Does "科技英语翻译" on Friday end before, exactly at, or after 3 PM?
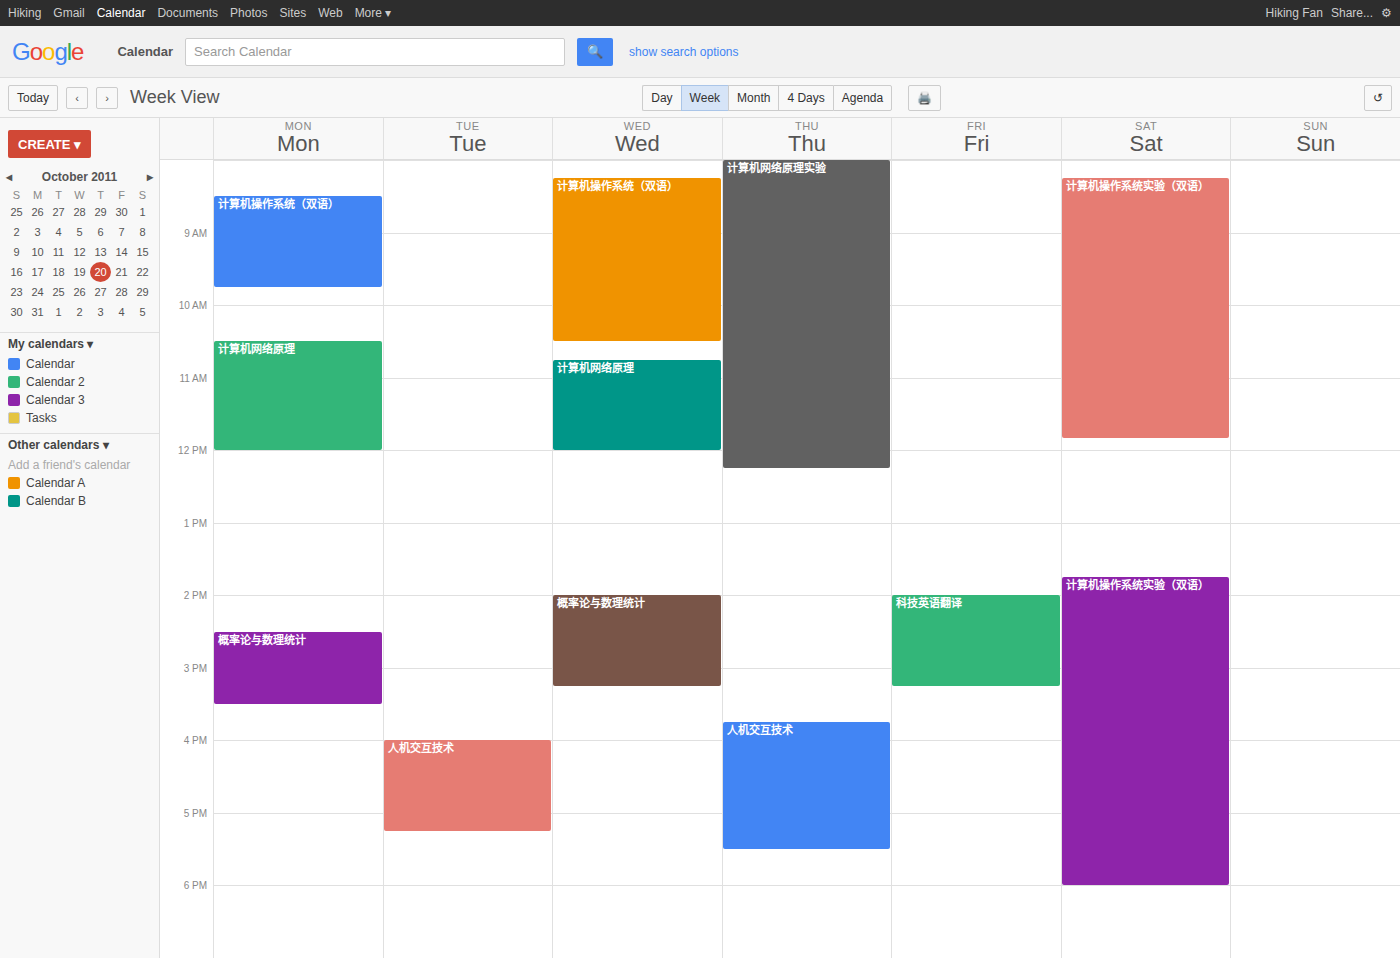
3:15 PM -- after 3 PM, 15 minutes below the 3 PM line.